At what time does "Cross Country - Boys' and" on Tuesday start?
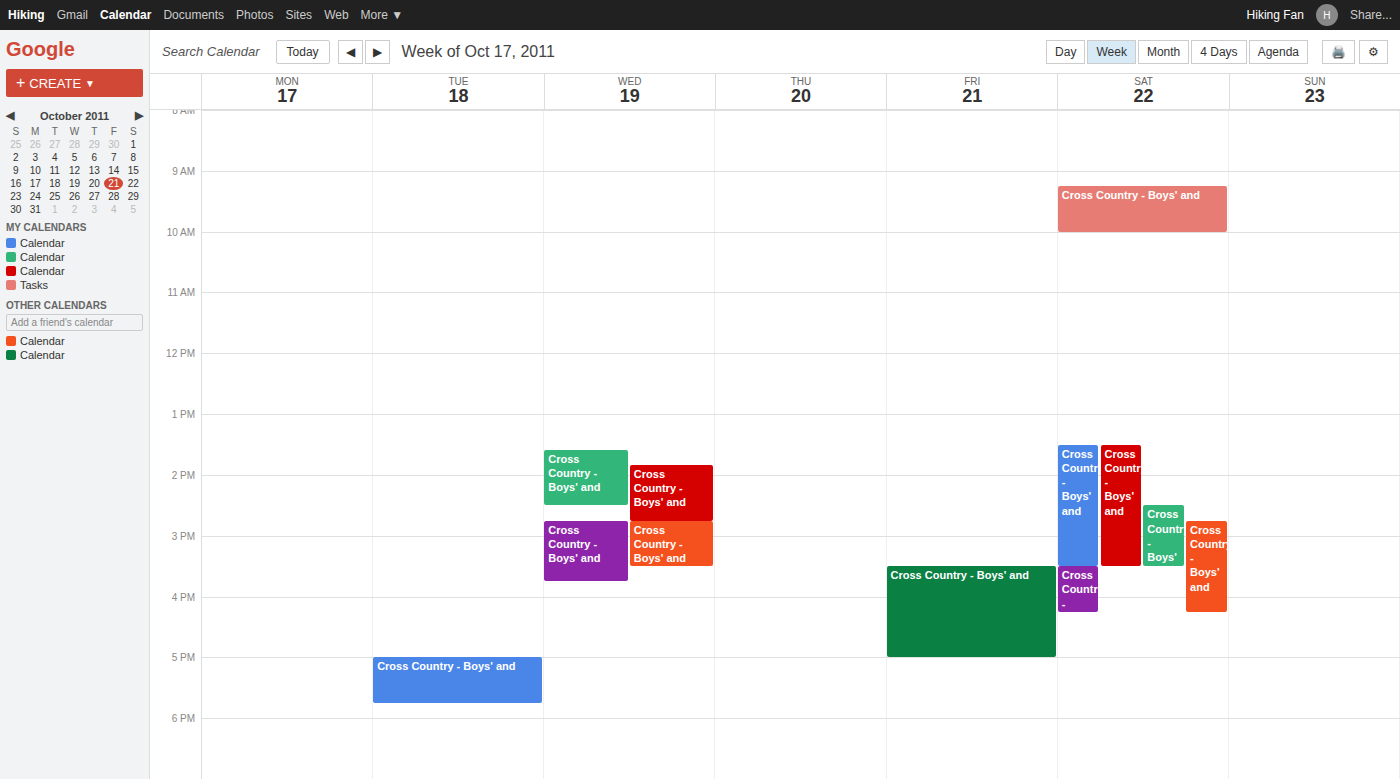
17:00